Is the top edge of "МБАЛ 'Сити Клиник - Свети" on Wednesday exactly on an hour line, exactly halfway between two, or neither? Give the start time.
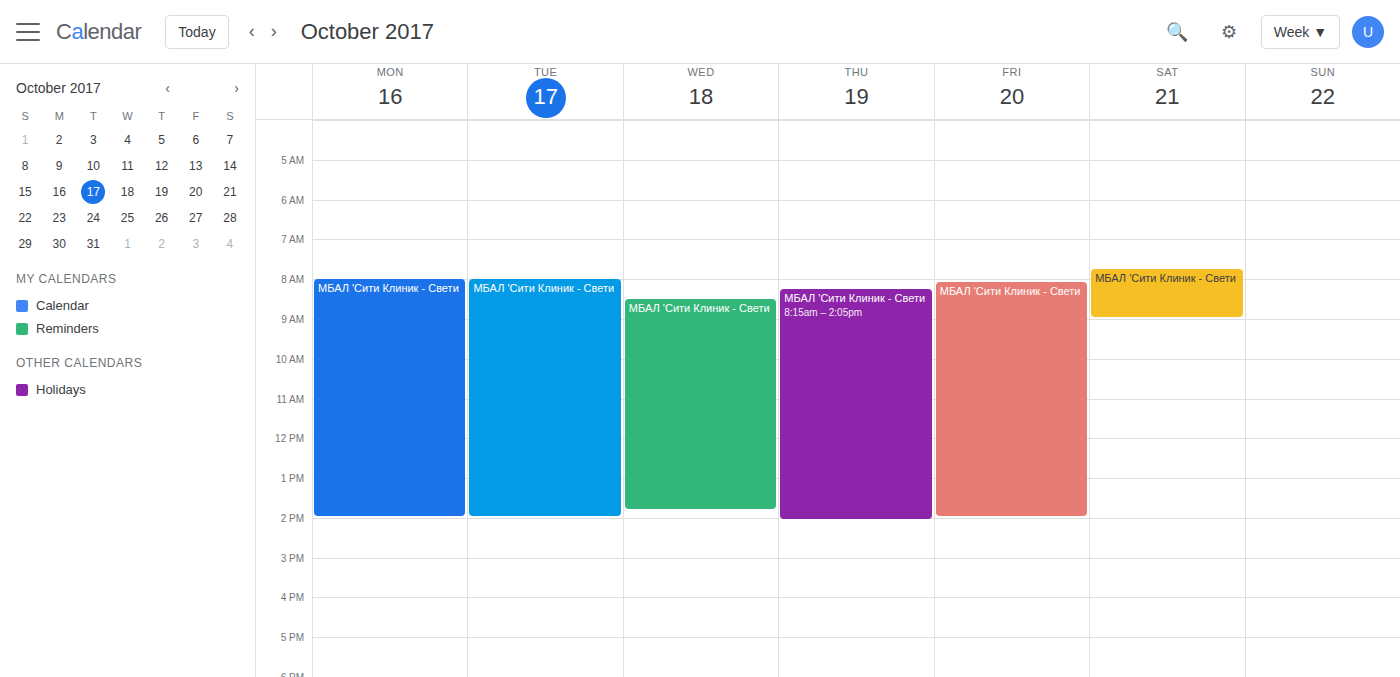
8:30 AM -- halfway between the 8 AM and 9 AM lines.